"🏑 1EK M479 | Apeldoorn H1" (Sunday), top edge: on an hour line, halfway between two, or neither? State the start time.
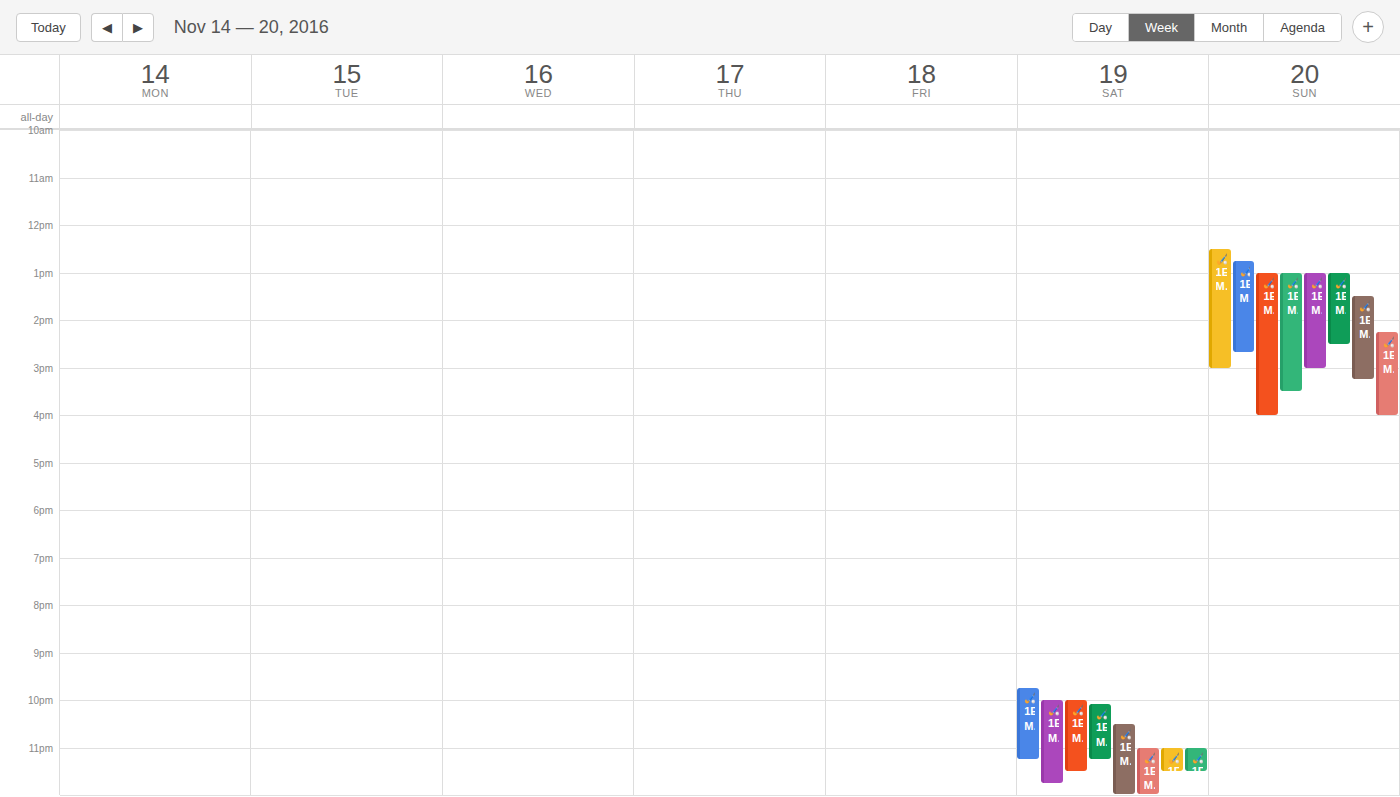
12:30 PM -- halfway between the 12 PM and 1 PM lines.